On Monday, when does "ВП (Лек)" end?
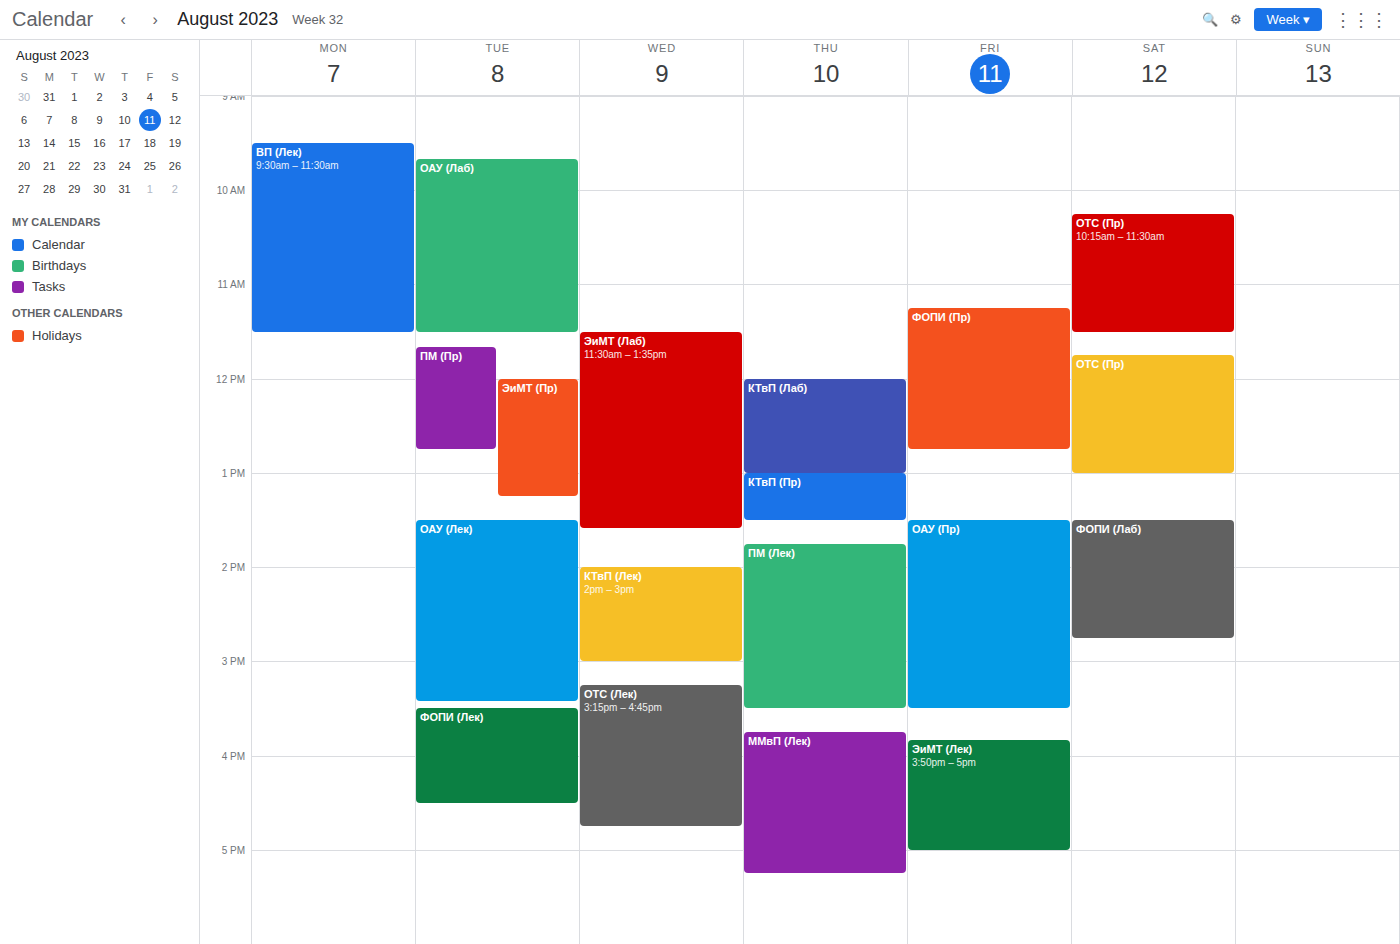
11:30 AM